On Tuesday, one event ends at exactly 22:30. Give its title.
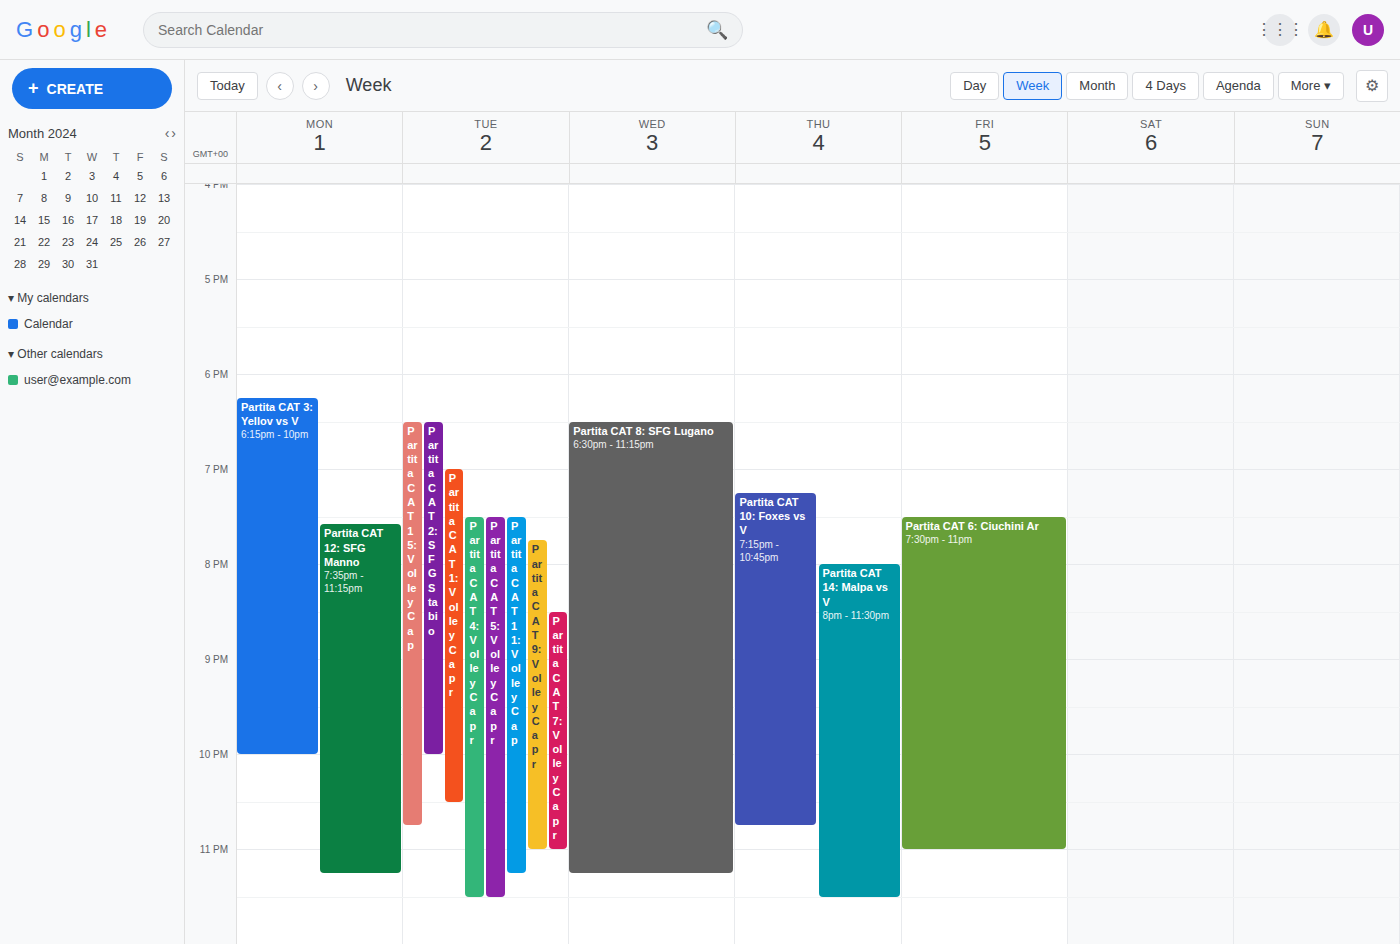
"Partita CAT 1: Volley Capr"